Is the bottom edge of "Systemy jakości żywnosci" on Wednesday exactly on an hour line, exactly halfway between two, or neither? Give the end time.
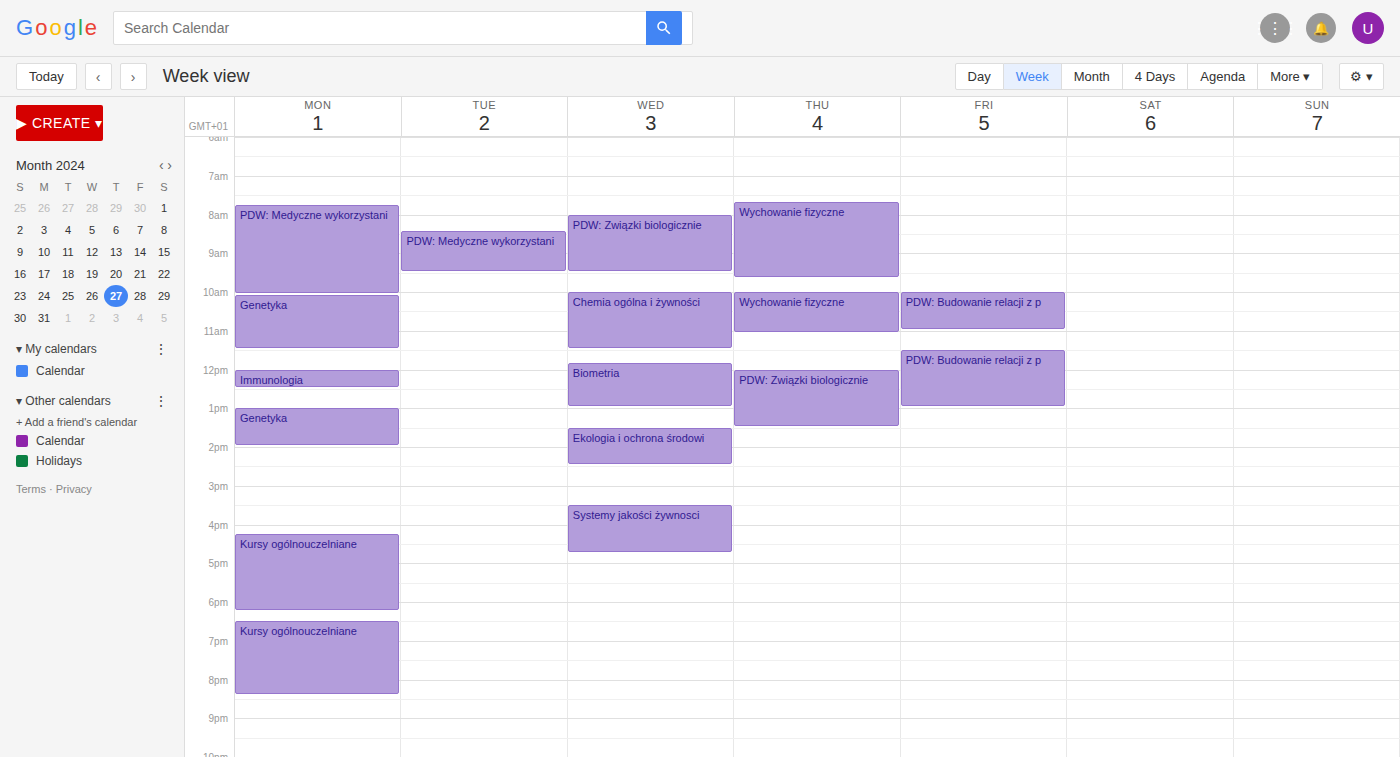
4:45 PM -- neither: three quarters of the way from the 4 PM line to the 5 PM line.